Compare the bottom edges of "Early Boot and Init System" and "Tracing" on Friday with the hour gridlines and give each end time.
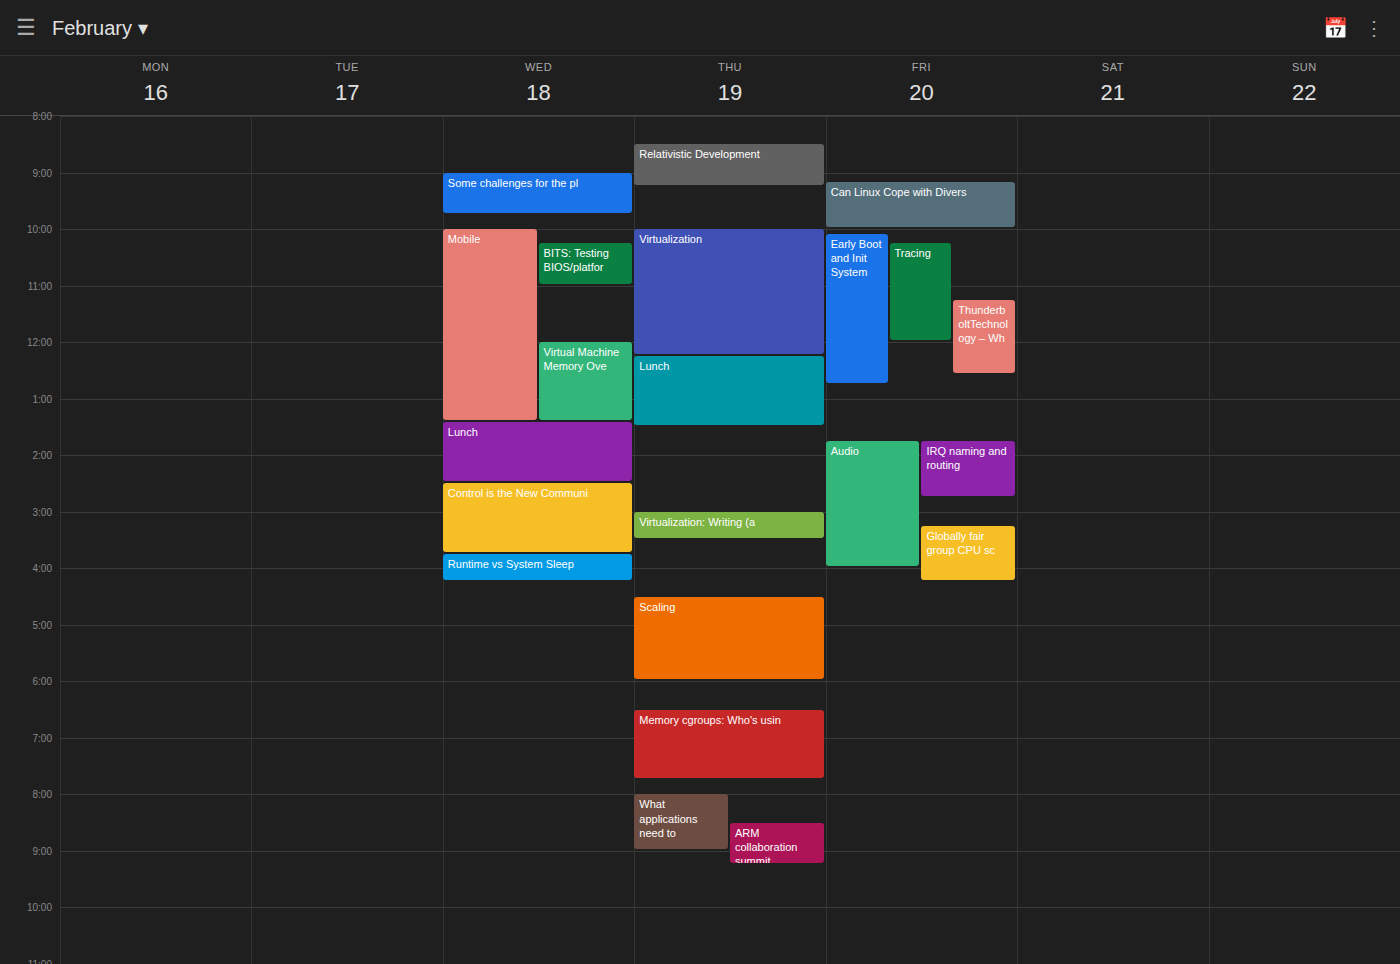
"Early Boot and Init System": 12:45 PM, neither: three quarters of the way from the 12 PM line to the 1 PM line. "Tracing": 12:00 PM, exactly on the 12 PM line.